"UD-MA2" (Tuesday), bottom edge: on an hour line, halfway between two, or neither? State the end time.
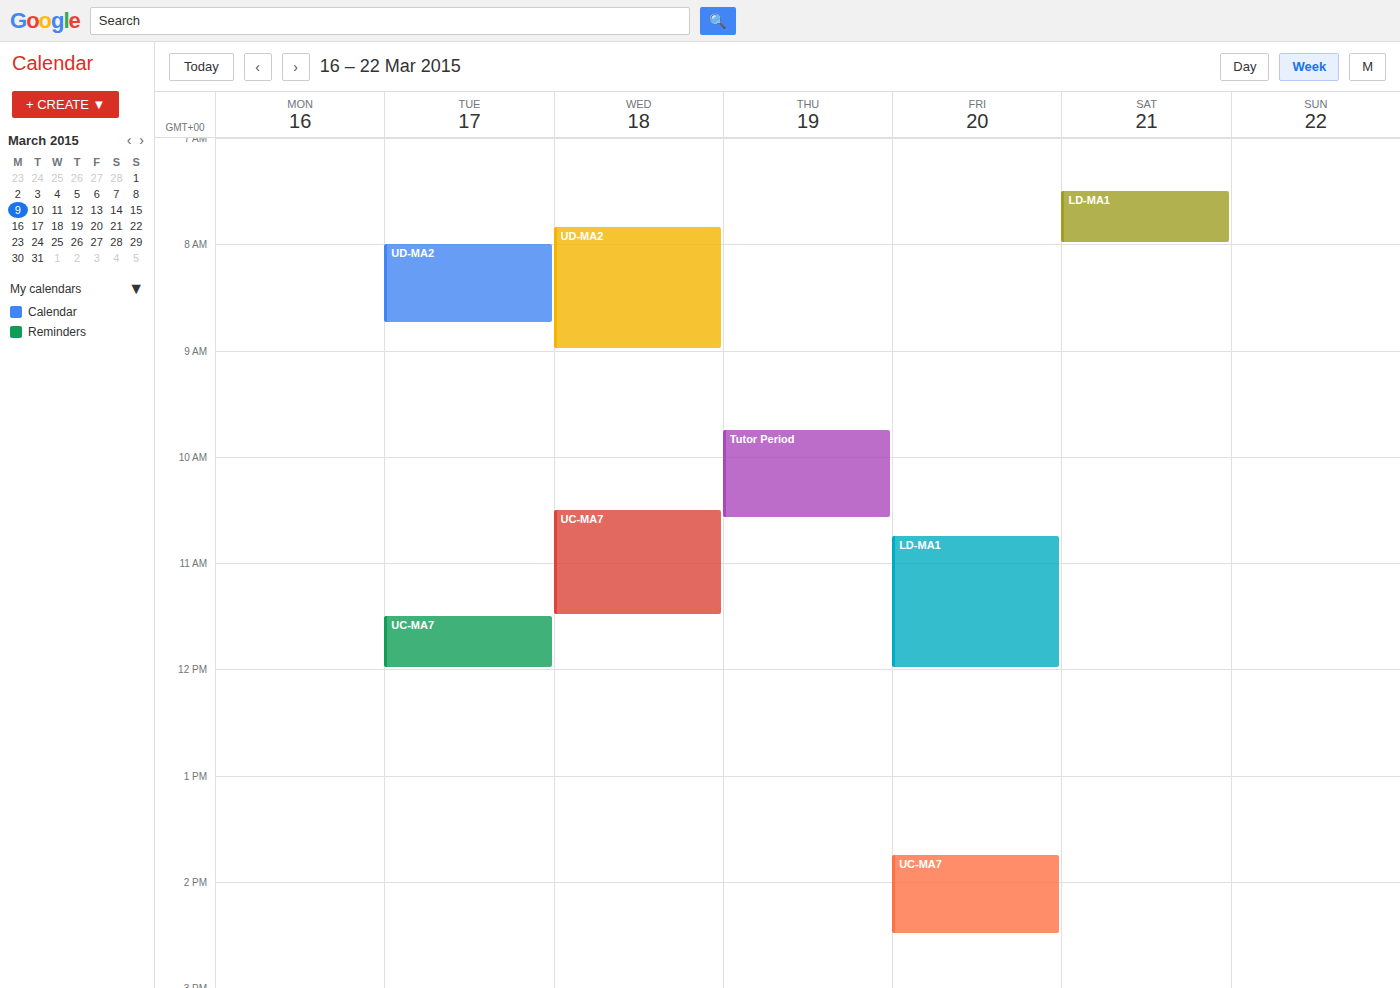
8:45 AM -- neither: three quarters of the way from the 8 AM line to the 9 AM line.